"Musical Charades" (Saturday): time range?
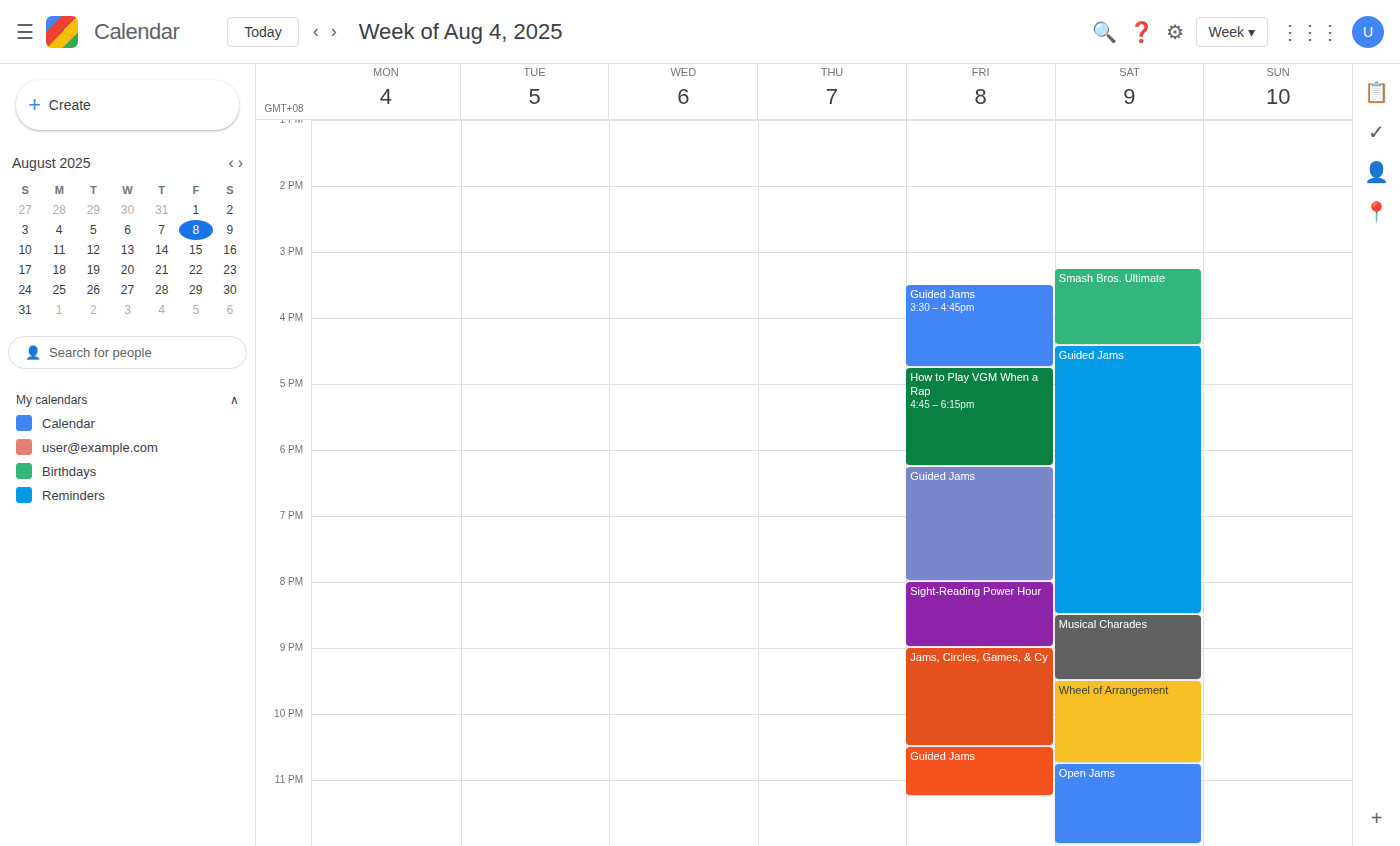
8:30 PM to 9:30 PM